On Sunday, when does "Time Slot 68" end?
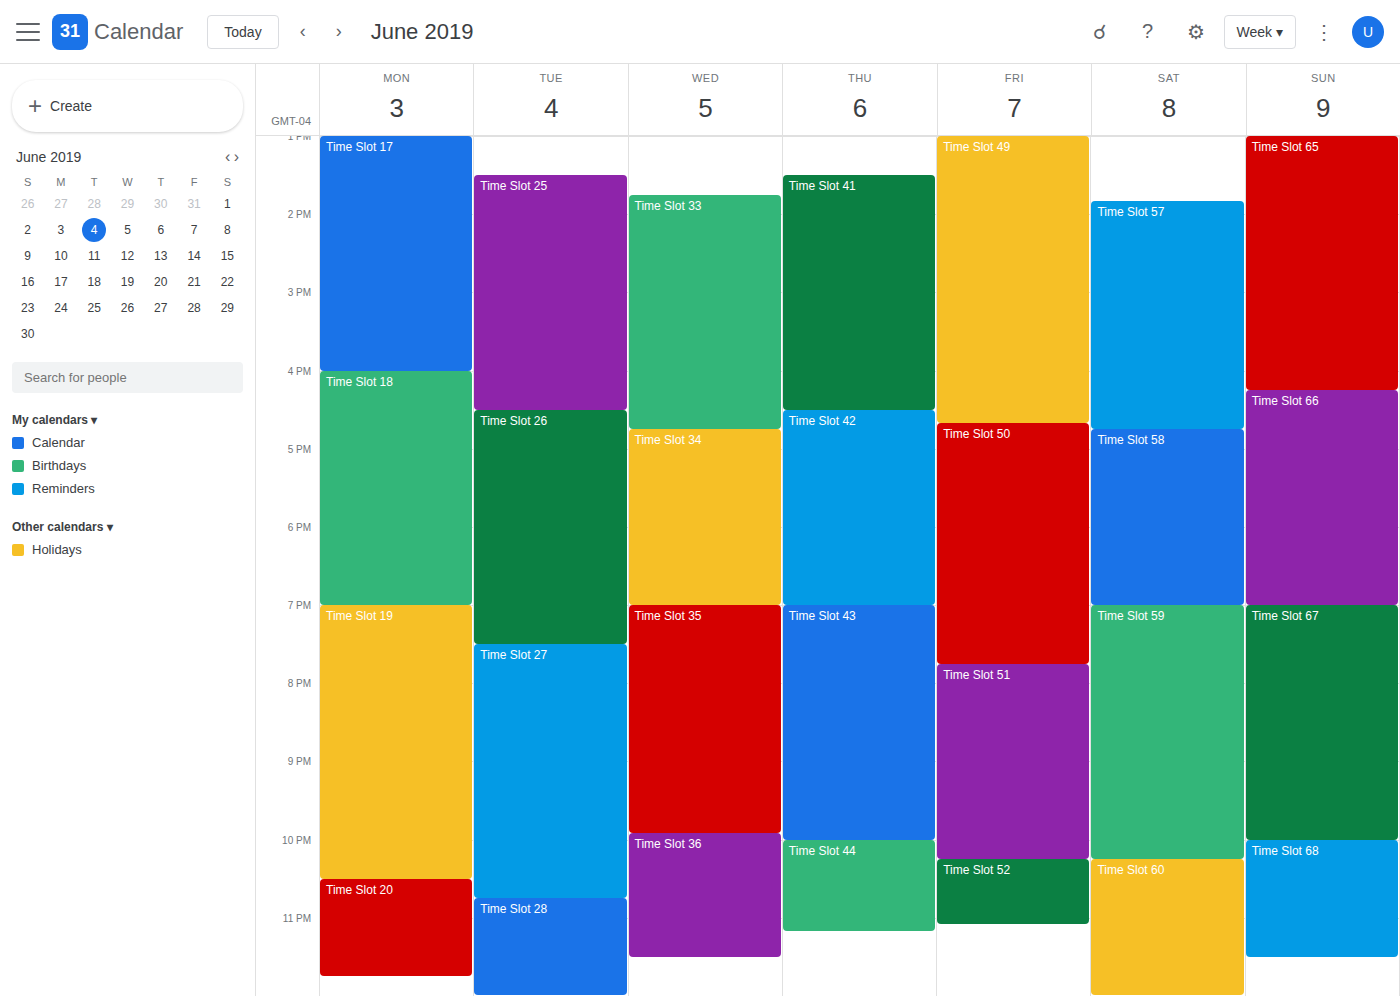
11:30 PM